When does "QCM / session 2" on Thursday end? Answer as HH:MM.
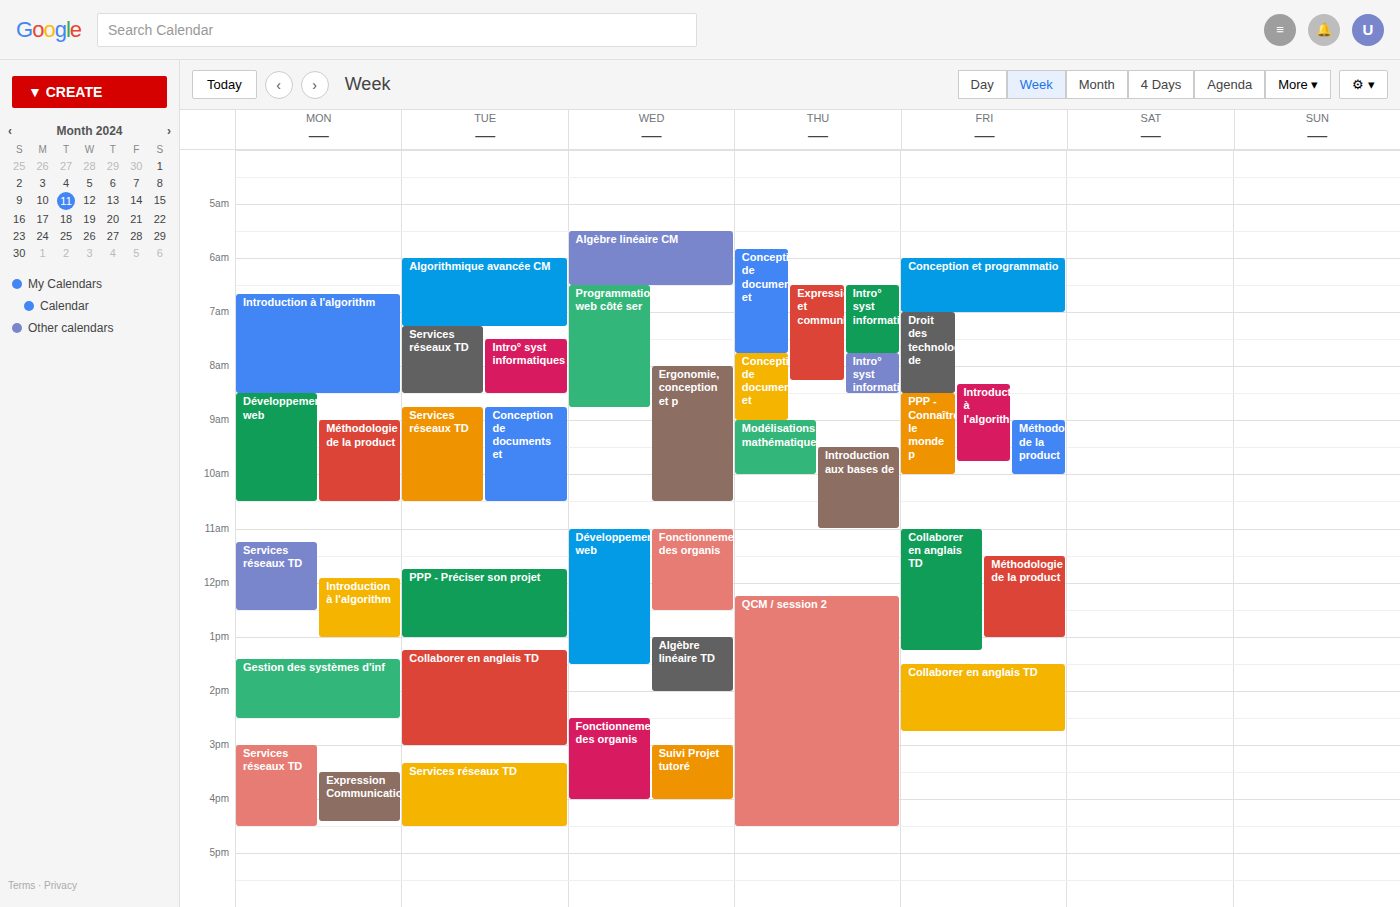
16:30